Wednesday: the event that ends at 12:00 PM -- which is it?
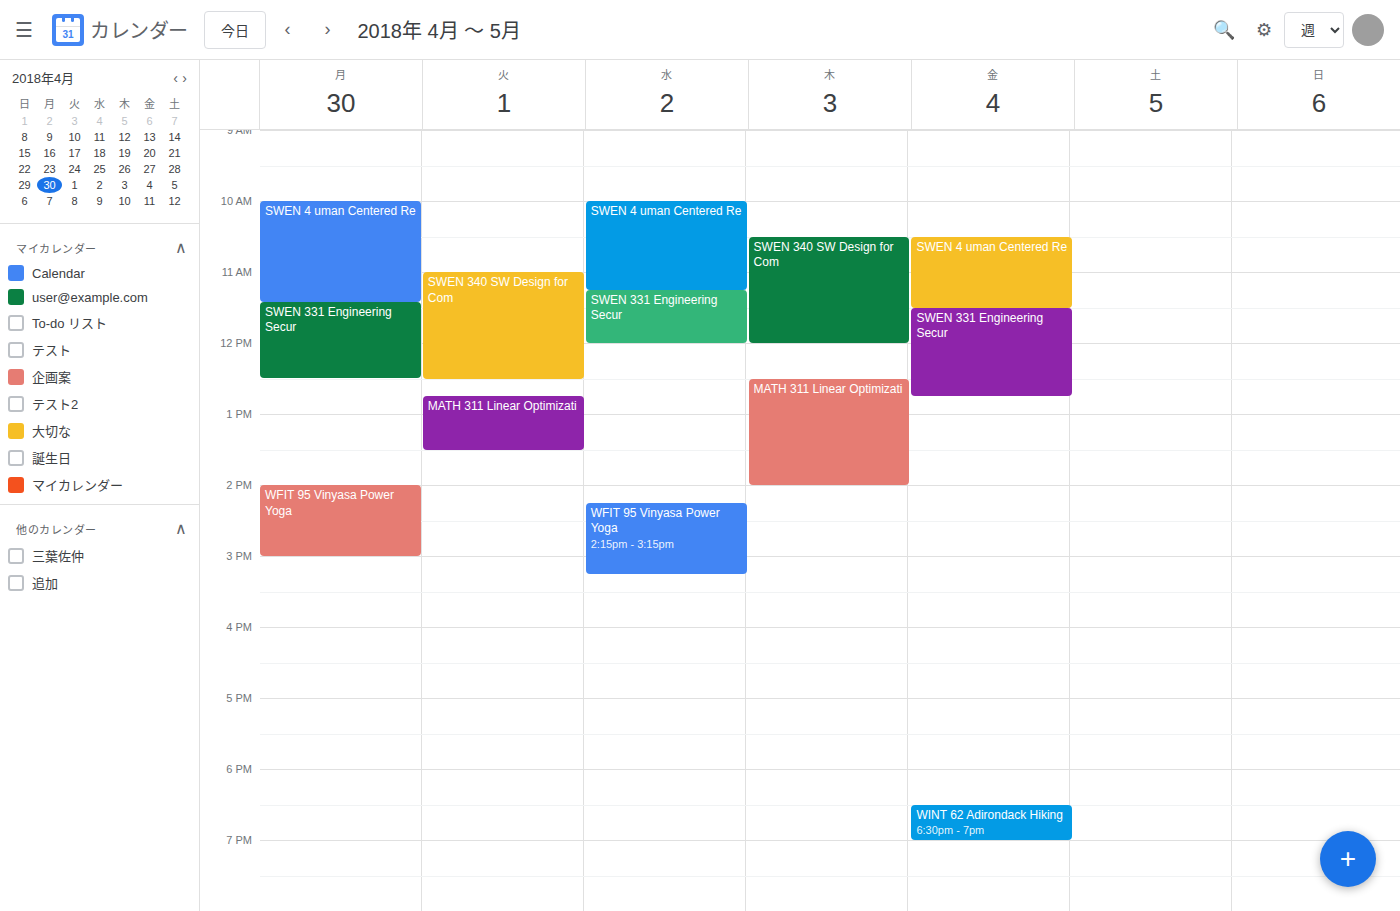
"SWEN 331 Engineering Secur"